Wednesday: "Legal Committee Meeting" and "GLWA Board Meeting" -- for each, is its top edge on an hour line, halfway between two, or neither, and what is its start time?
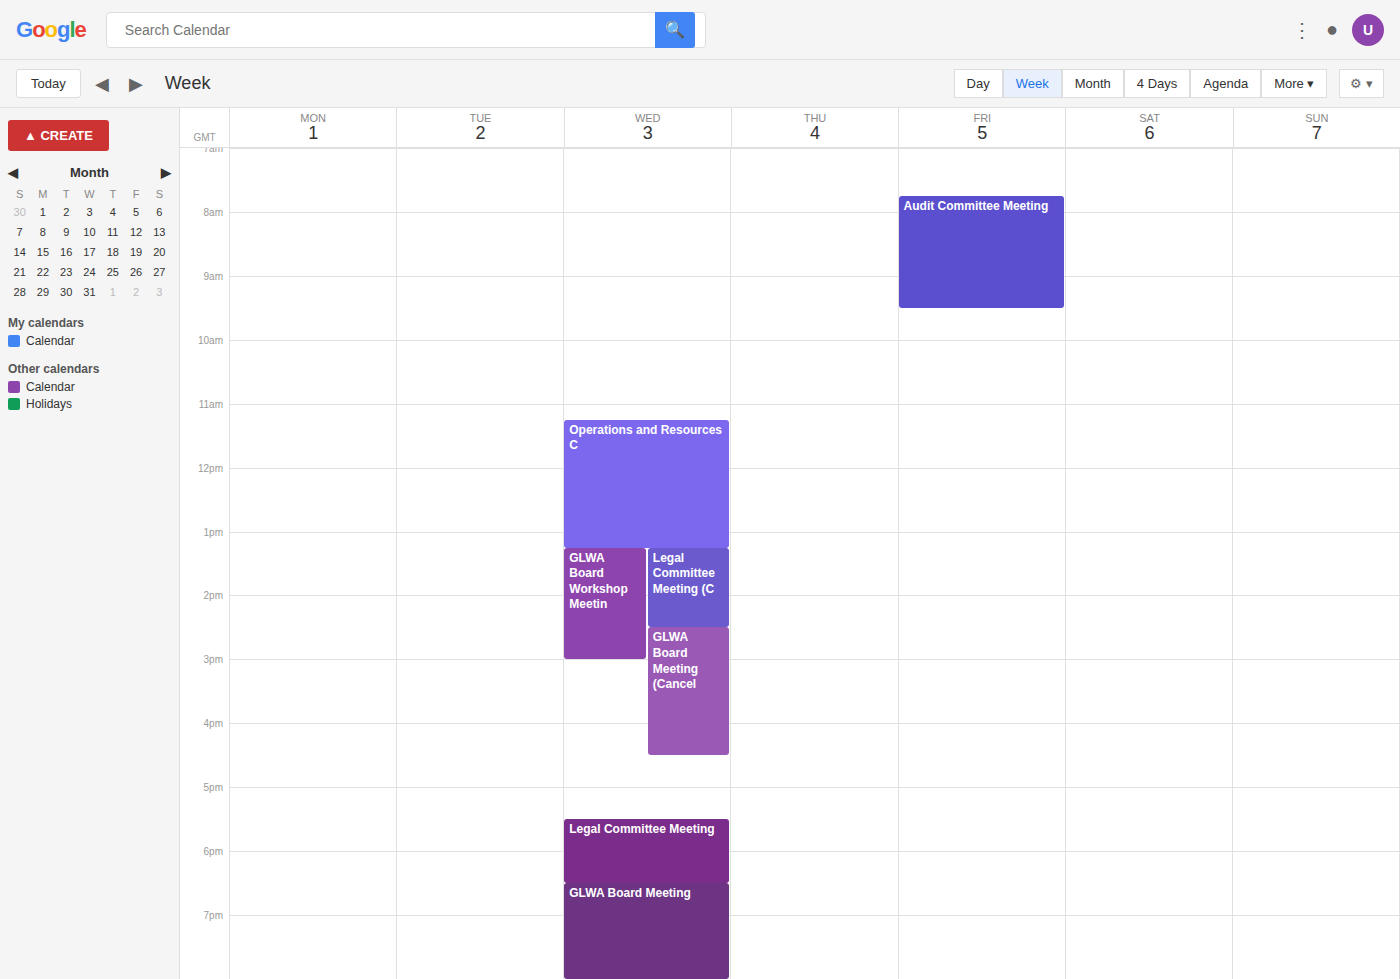
"Legal Committee Meeting": 5:30 PM, halfway between the 5 PM and 6 PM lines. "GLWA Board Meeting": 6:30 PM, halfway between the 6 PM and 7 PM lines.